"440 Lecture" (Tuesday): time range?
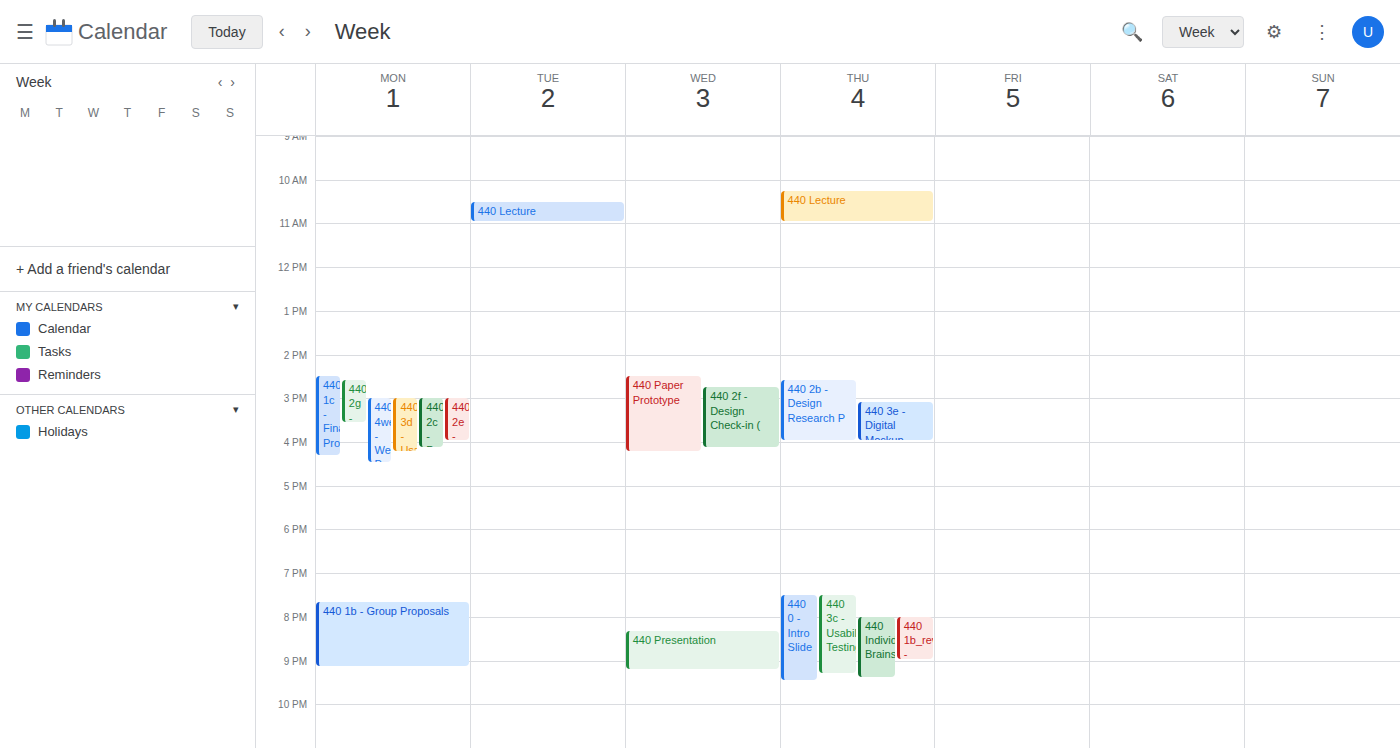
10:30 AM to 11:00 AM